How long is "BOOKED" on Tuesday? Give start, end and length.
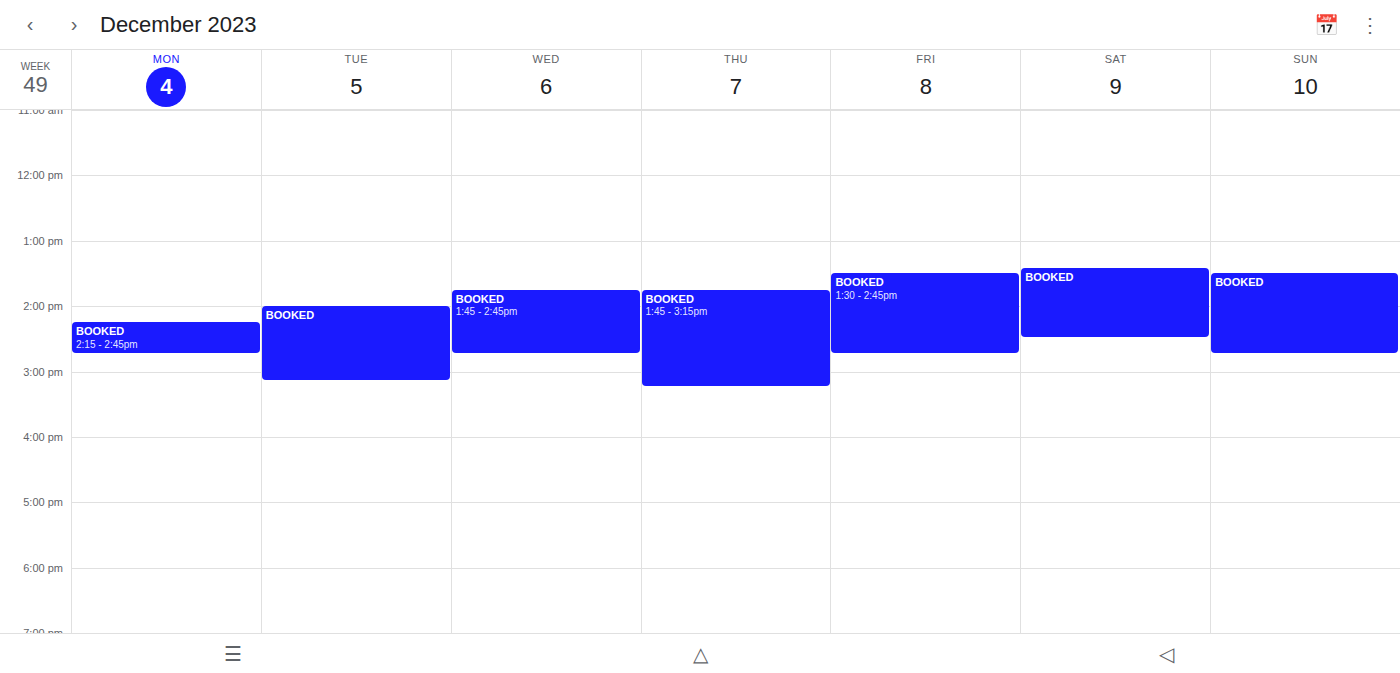
14:00 to 15:10, 1 hour 10 minutes